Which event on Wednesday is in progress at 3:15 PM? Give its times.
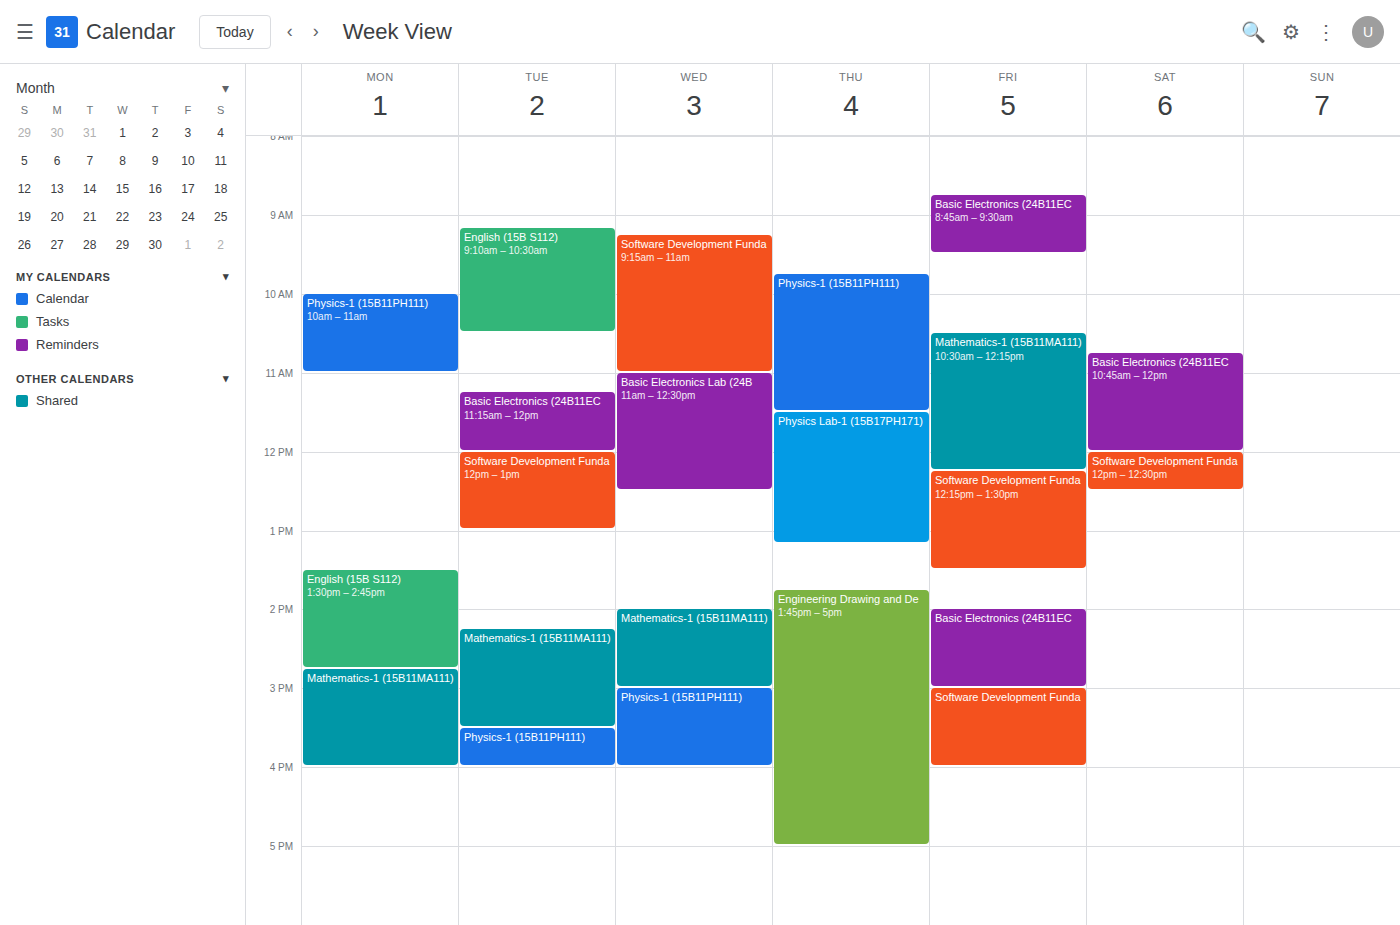
"Physics-1 (15B11PH111)", 3:00 PM to 4:00 PM